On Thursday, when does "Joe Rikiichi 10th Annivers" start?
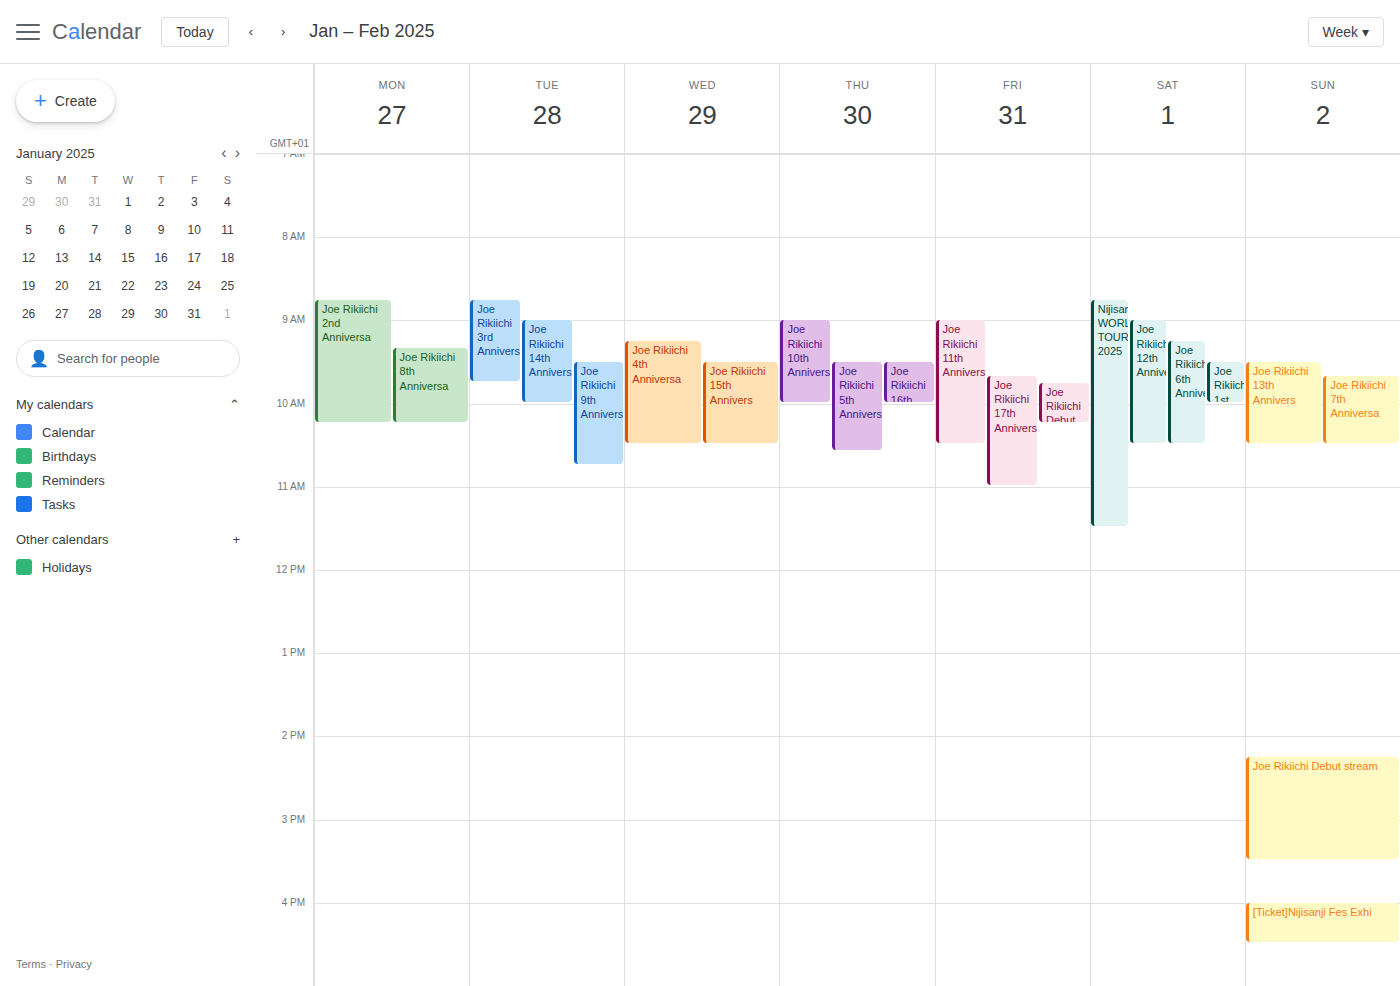
9:00 AM